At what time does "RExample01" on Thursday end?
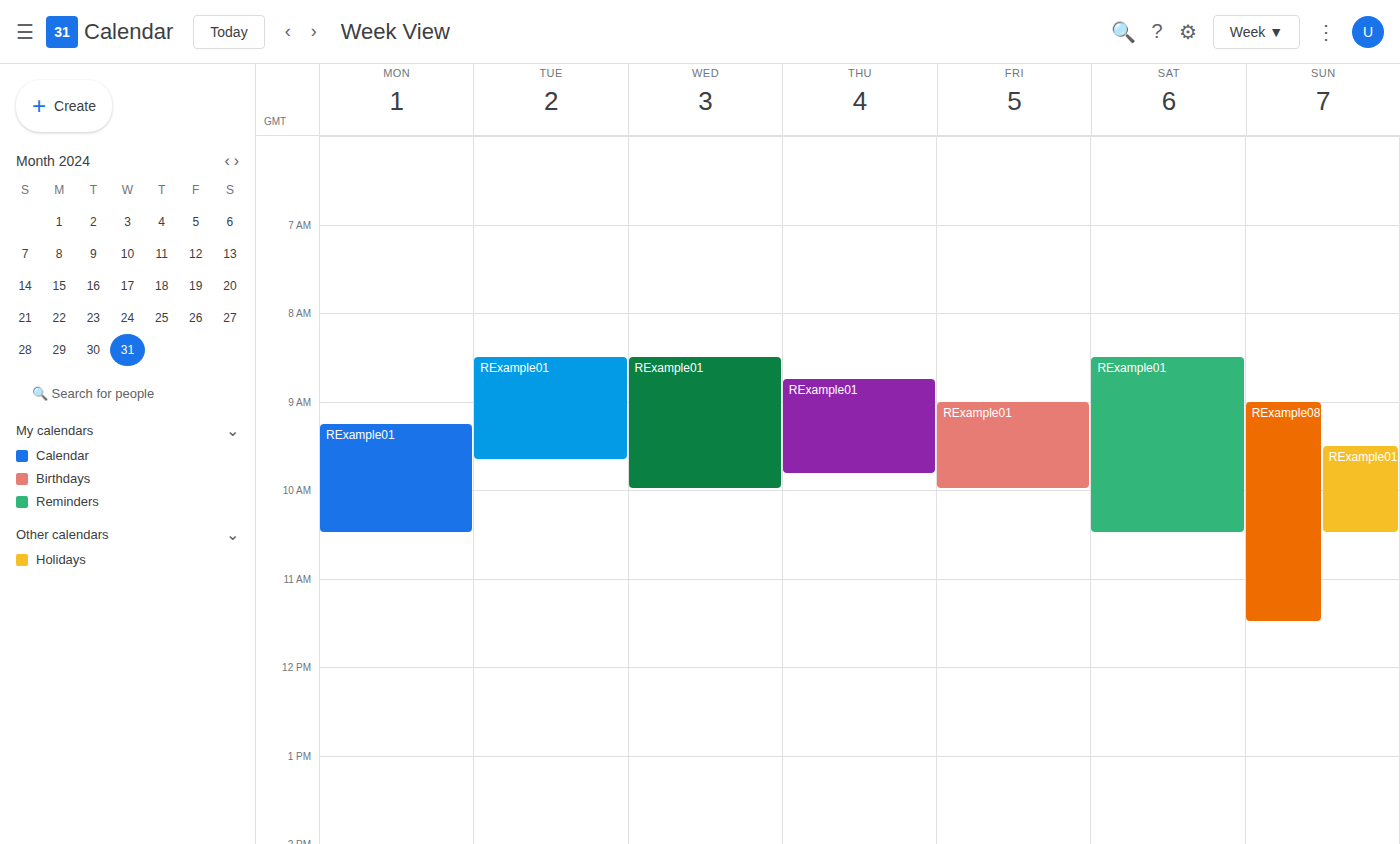
09:50